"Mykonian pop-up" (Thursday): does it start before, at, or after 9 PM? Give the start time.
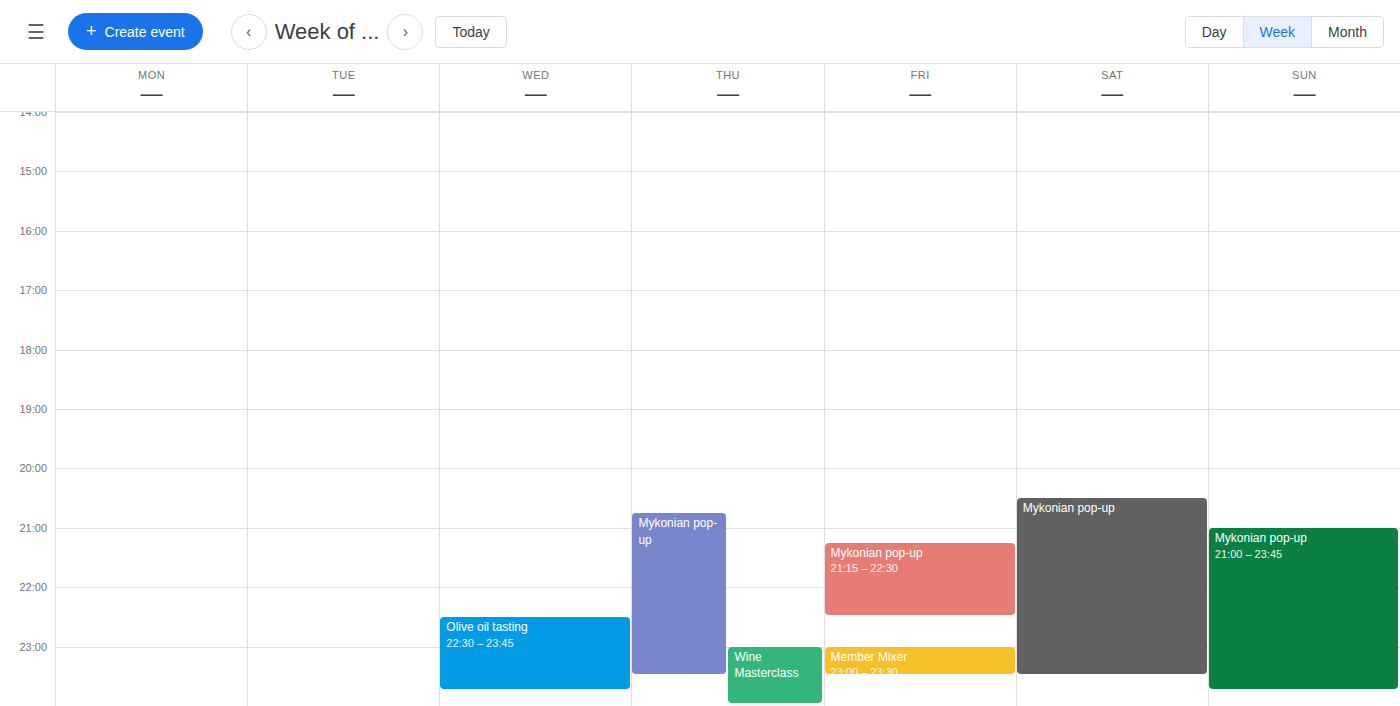
8:45 PM -- before 9 PM, 15 minutes above the 9 PM line.